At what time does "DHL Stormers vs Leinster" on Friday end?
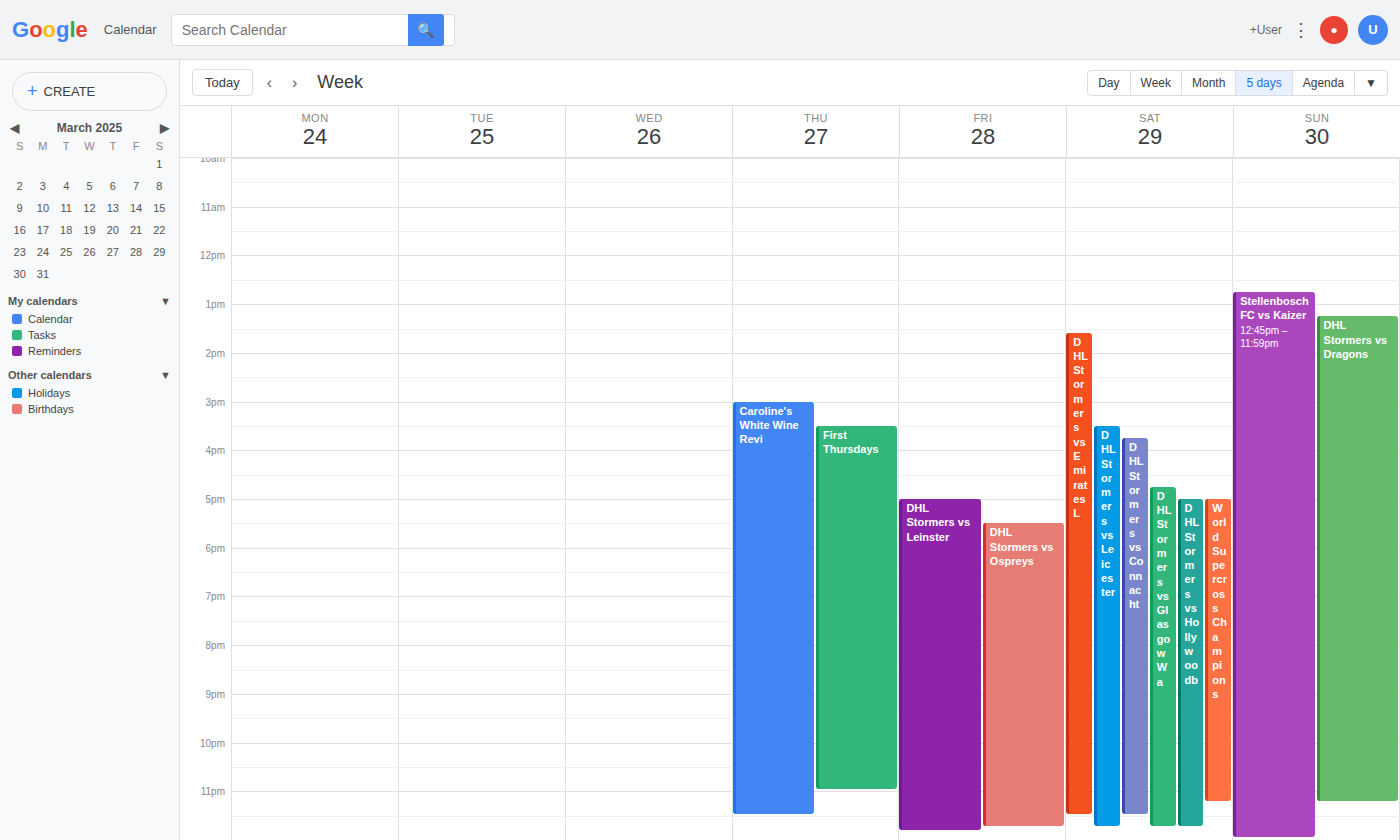
11:50 PM